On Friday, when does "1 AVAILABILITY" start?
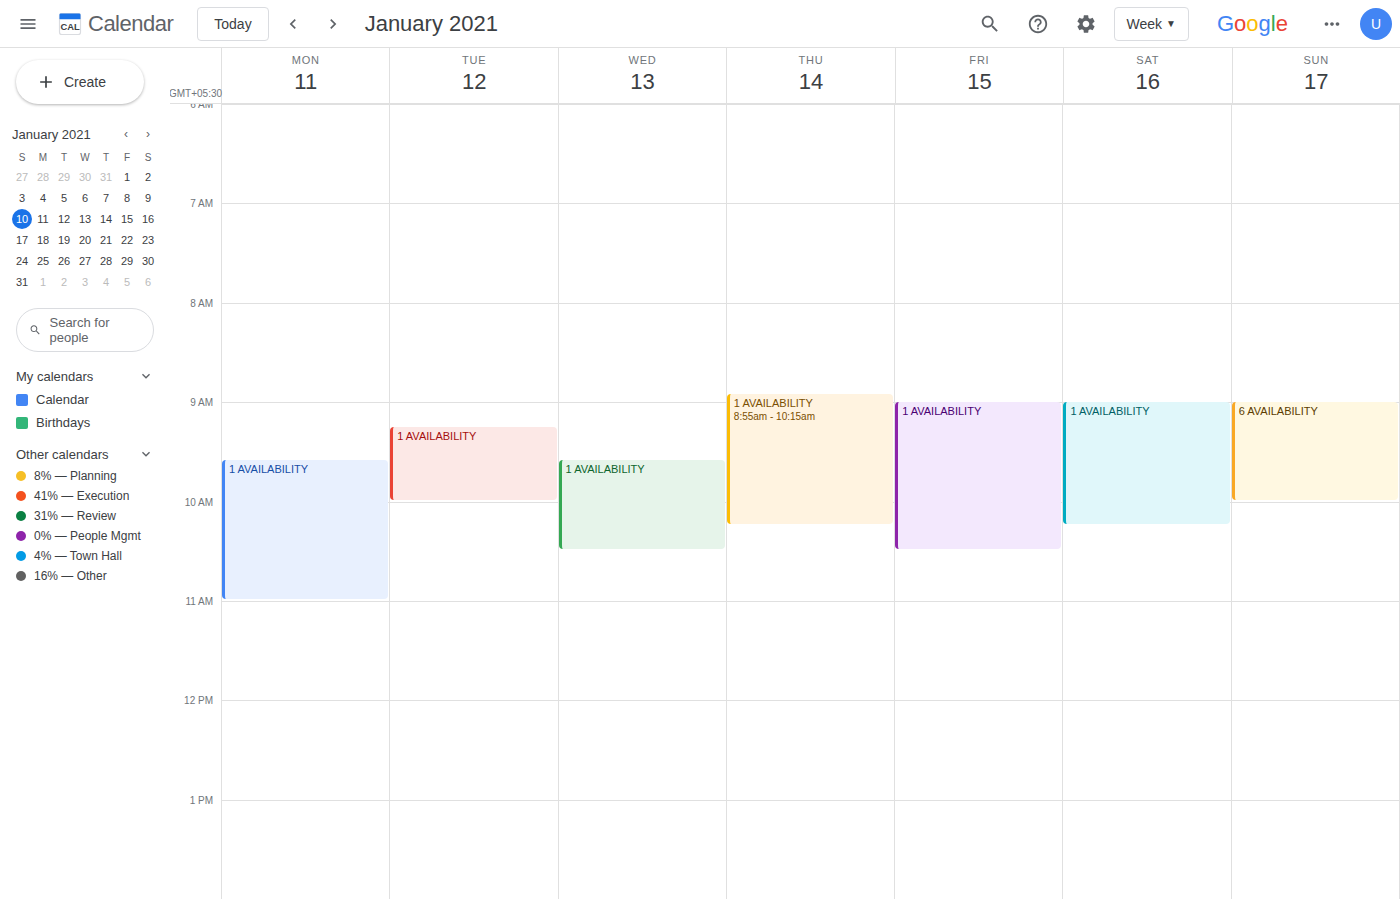
9:00 AM